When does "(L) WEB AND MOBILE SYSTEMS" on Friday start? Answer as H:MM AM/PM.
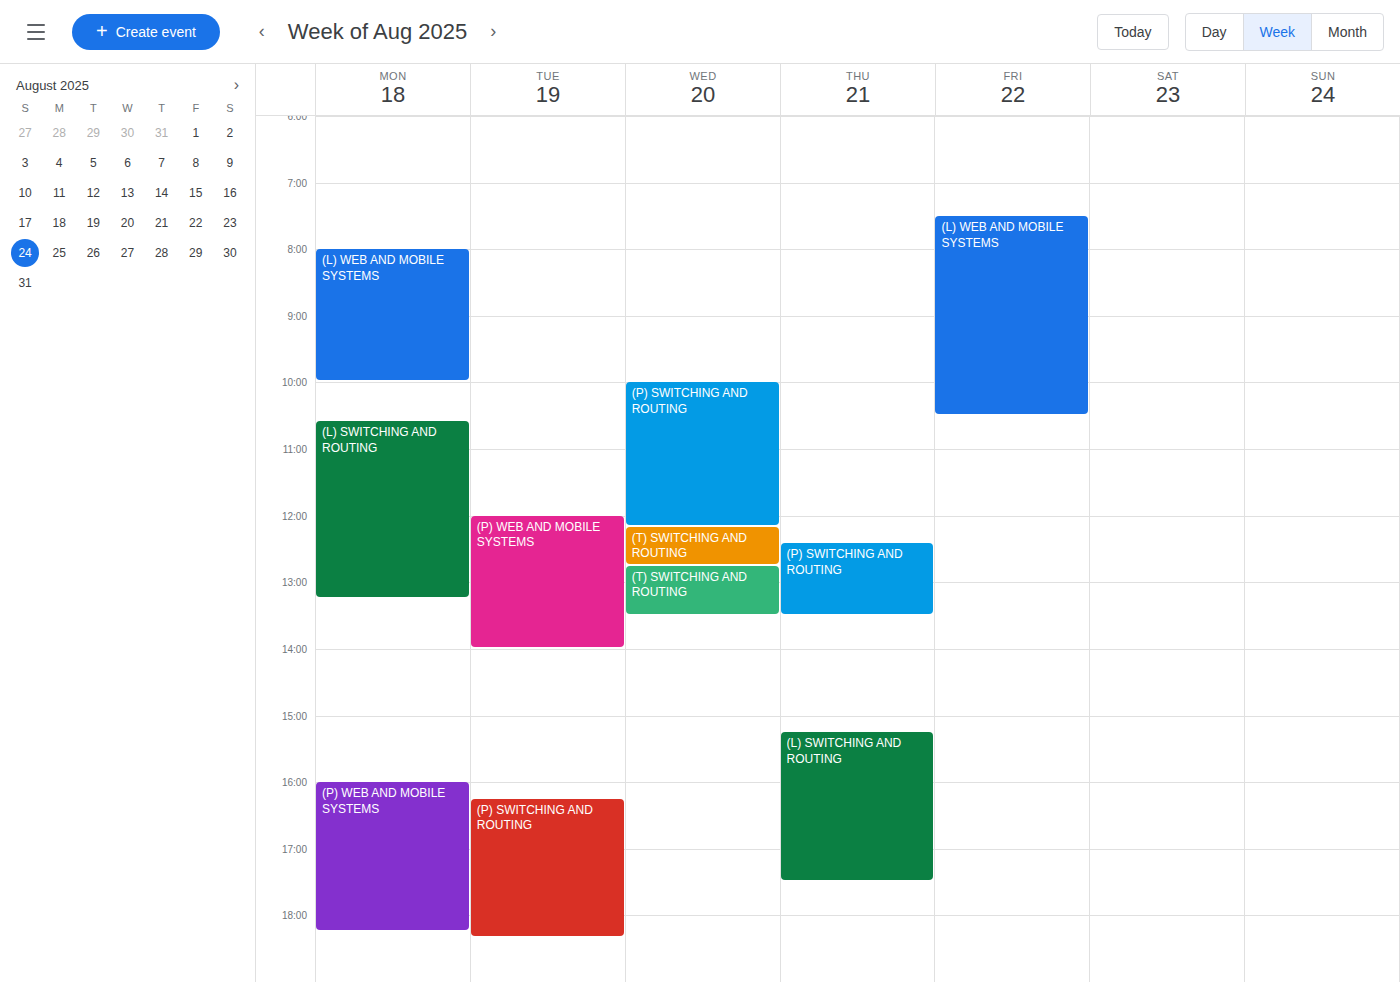
7:30 AM